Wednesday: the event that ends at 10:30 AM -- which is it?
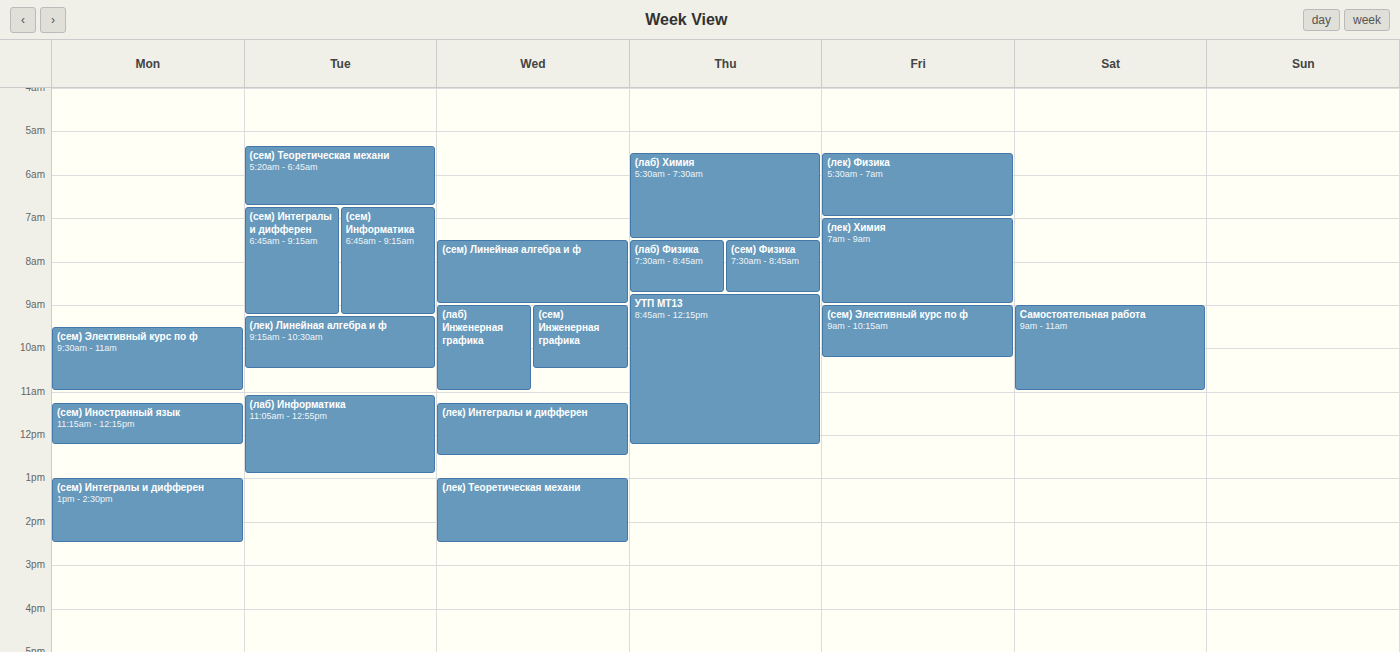
"(сем) Инженерная графика"